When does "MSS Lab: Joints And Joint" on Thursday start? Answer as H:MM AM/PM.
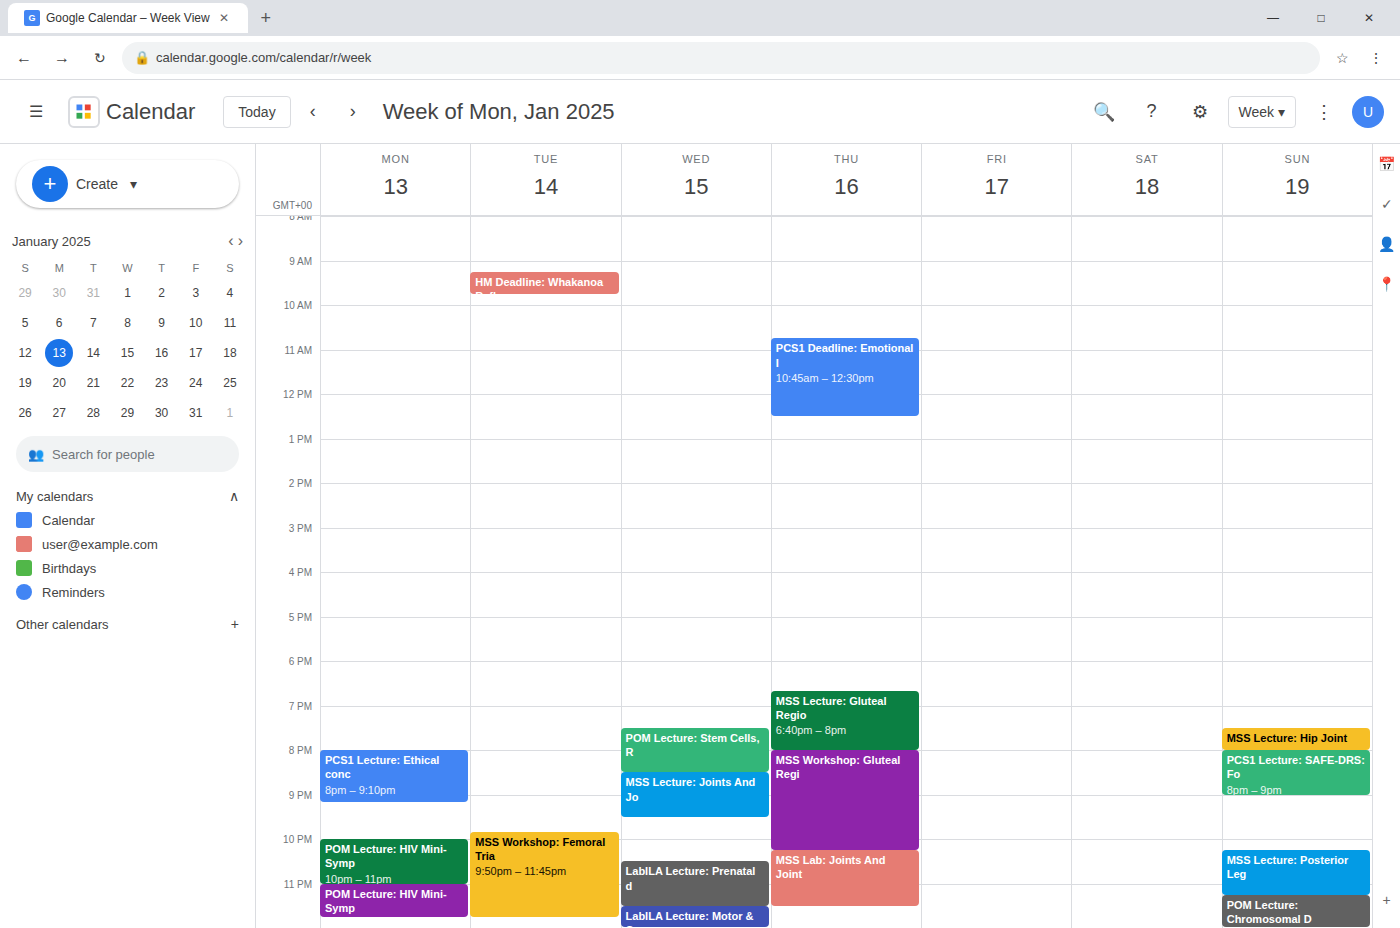
10:15 PM